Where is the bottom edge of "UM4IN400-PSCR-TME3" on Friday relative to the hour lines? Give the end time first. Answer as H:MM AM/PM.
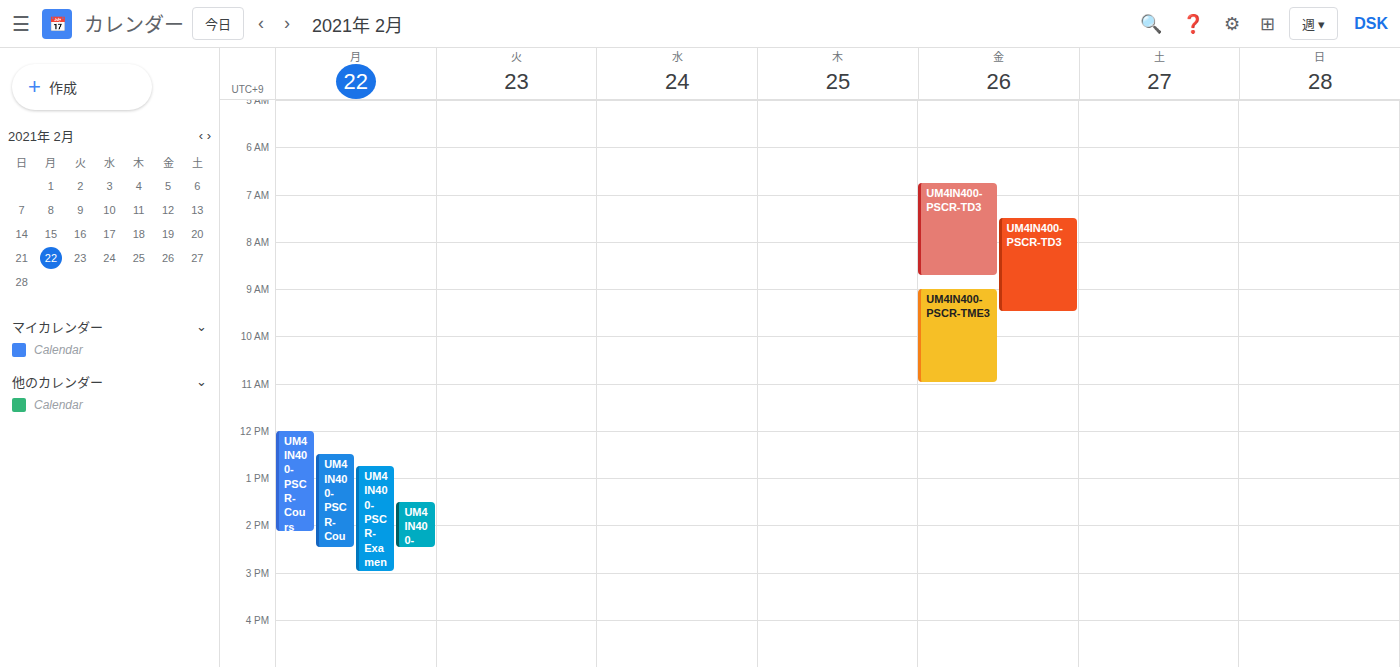
11:00 AM -- exactly on the 11 AM line.